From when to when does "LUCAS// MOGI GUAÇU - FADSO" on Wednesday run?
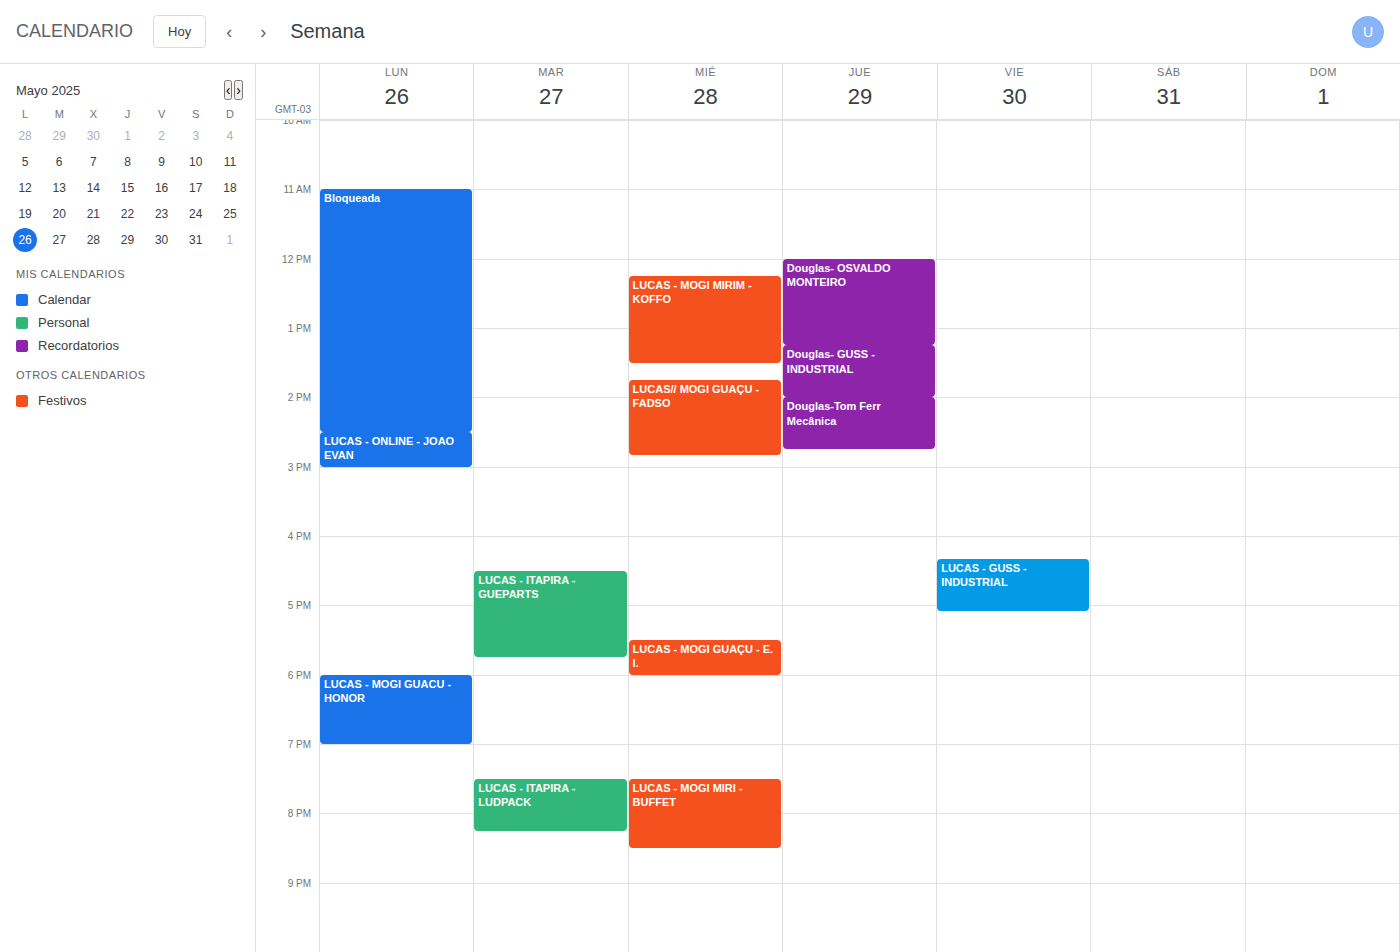
1:45 PM to 2:50 PM